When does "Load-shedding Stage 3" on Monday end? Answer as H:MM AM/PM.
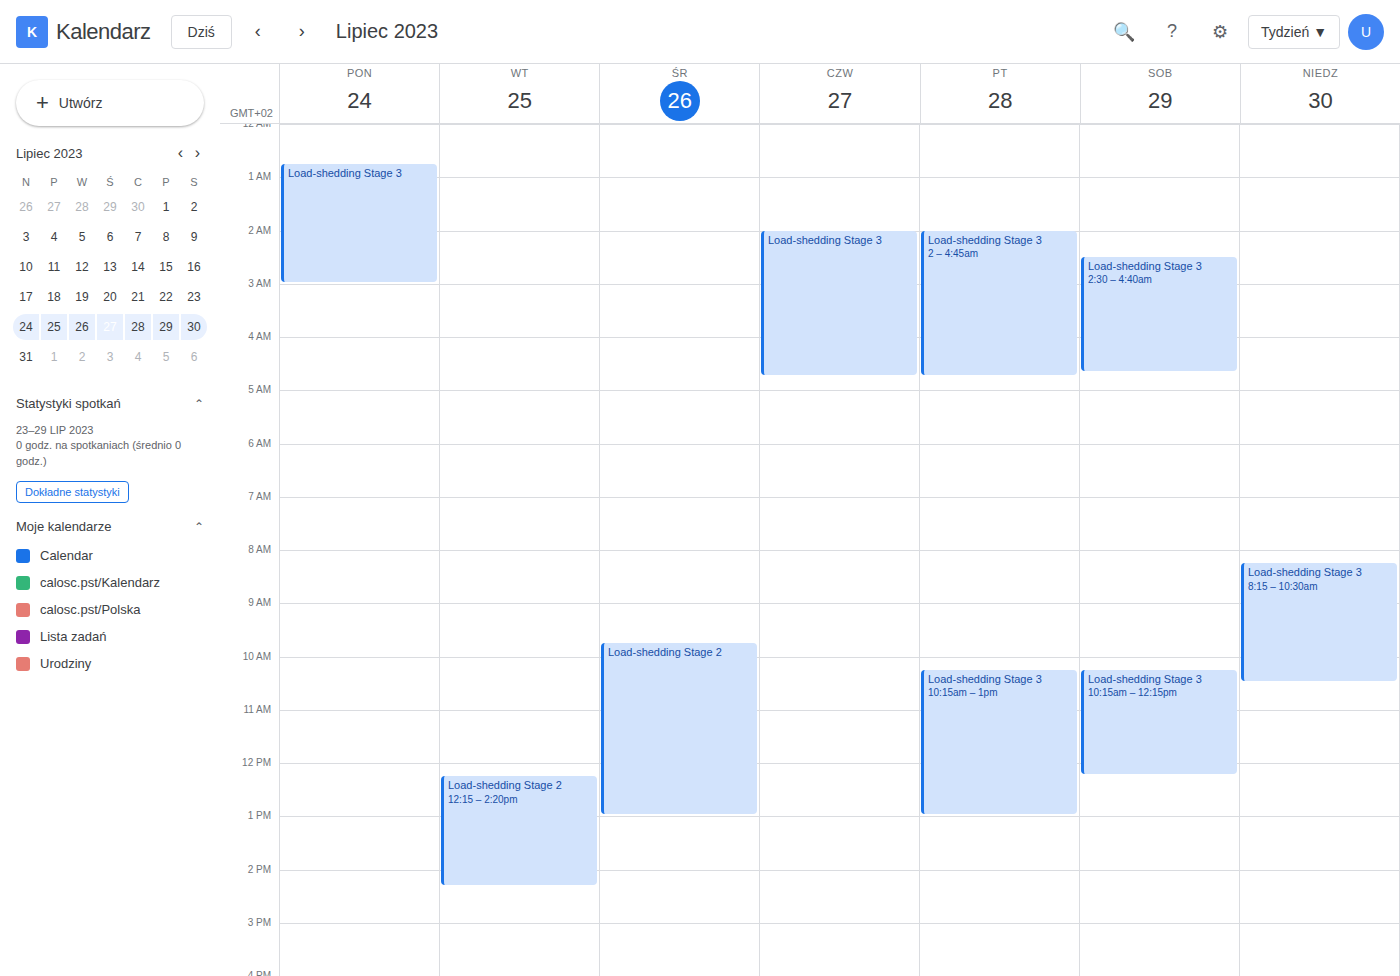
3:00 AM